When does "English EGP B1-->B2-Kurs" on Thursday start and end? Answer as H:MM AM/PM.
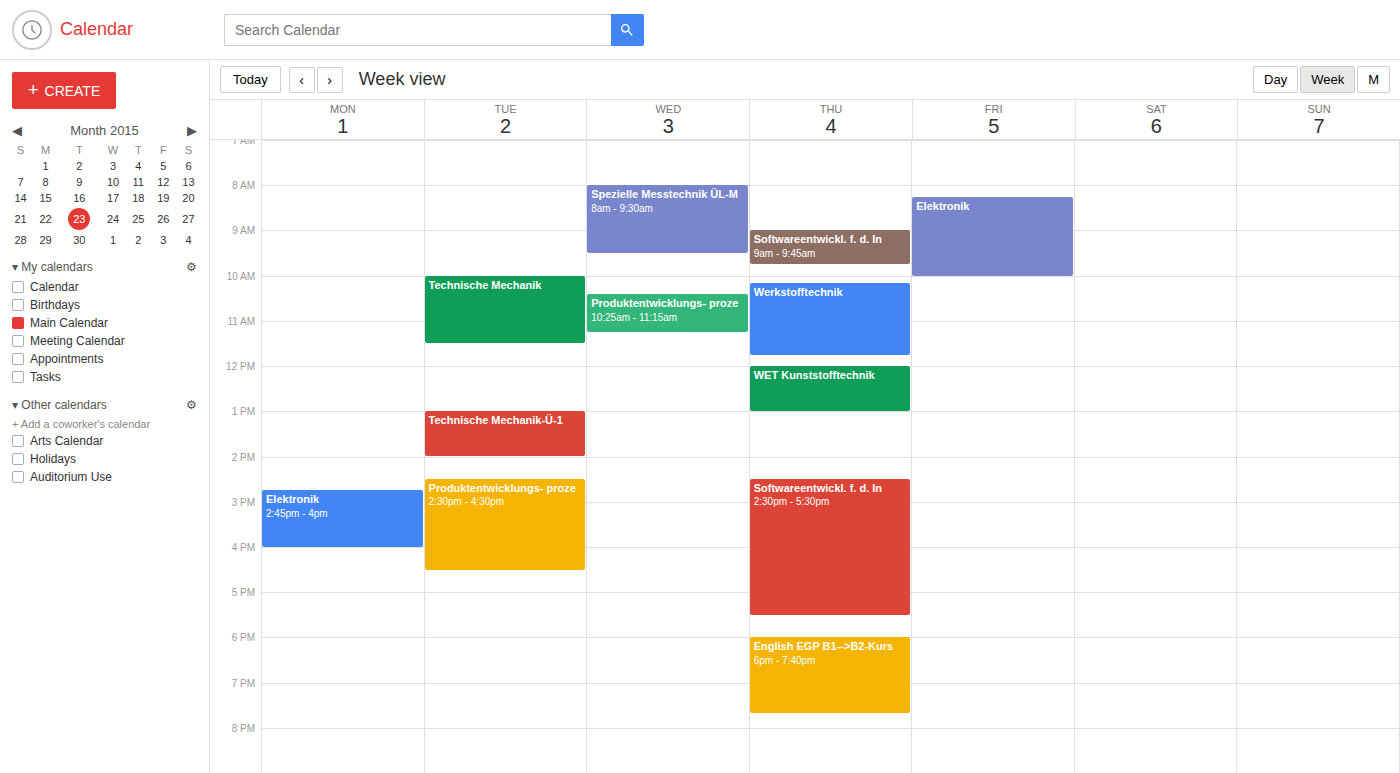
6:00 PM to 7:40 PM